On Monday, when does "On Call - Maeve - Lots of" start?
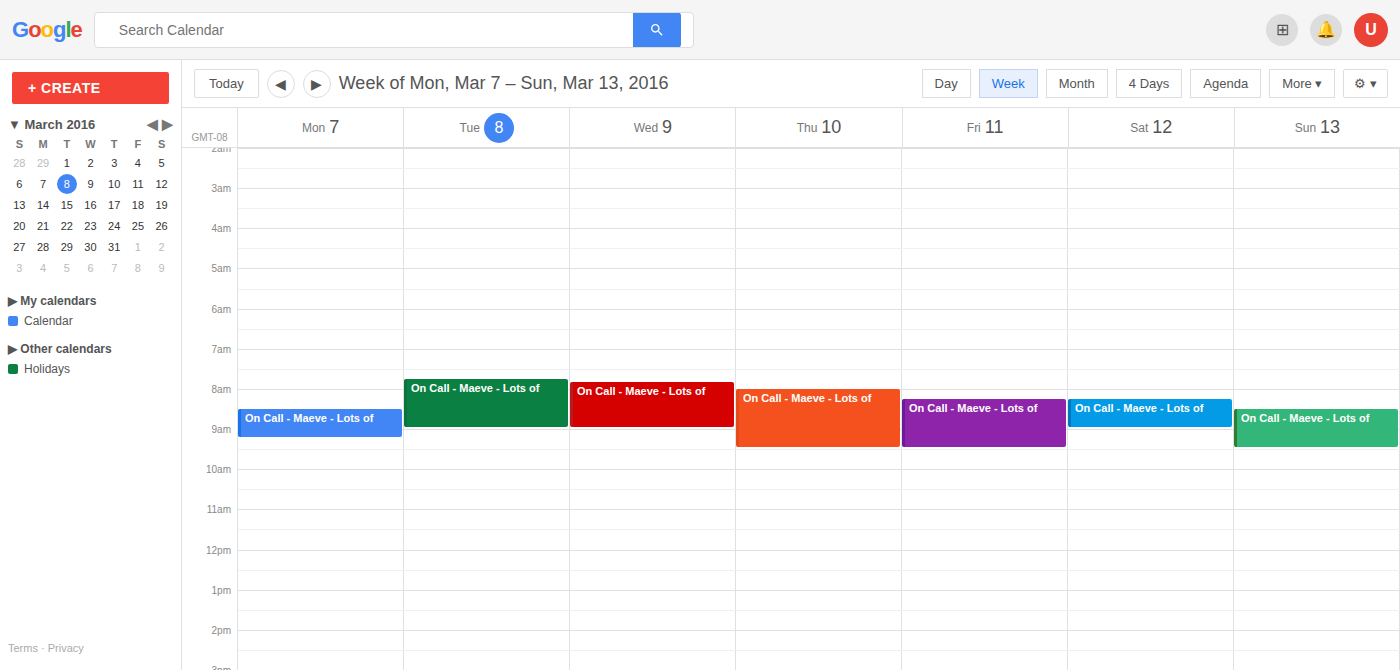
08:30